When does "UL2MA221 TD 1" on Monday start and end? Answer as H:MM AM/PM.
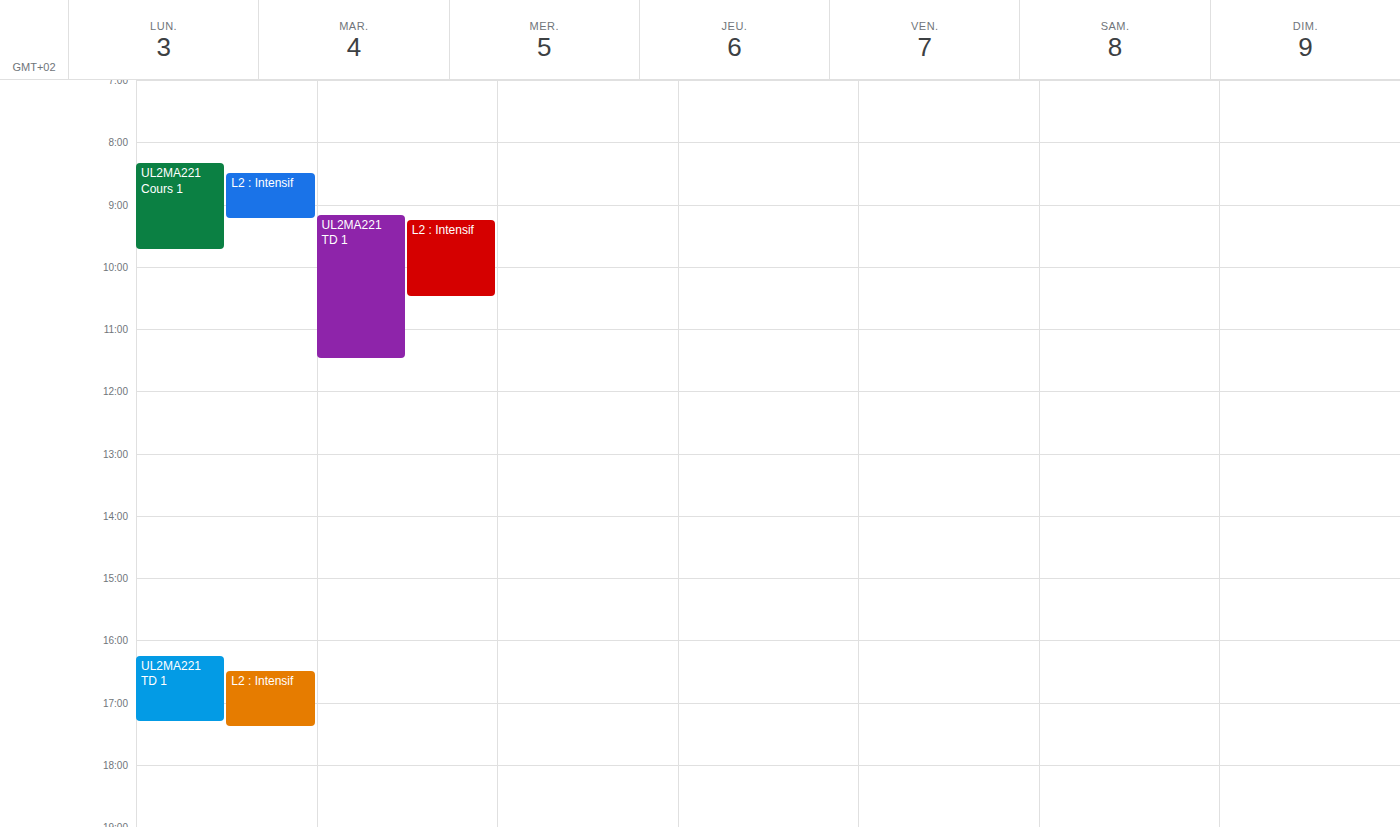
4:15 PM to 5:20 PM